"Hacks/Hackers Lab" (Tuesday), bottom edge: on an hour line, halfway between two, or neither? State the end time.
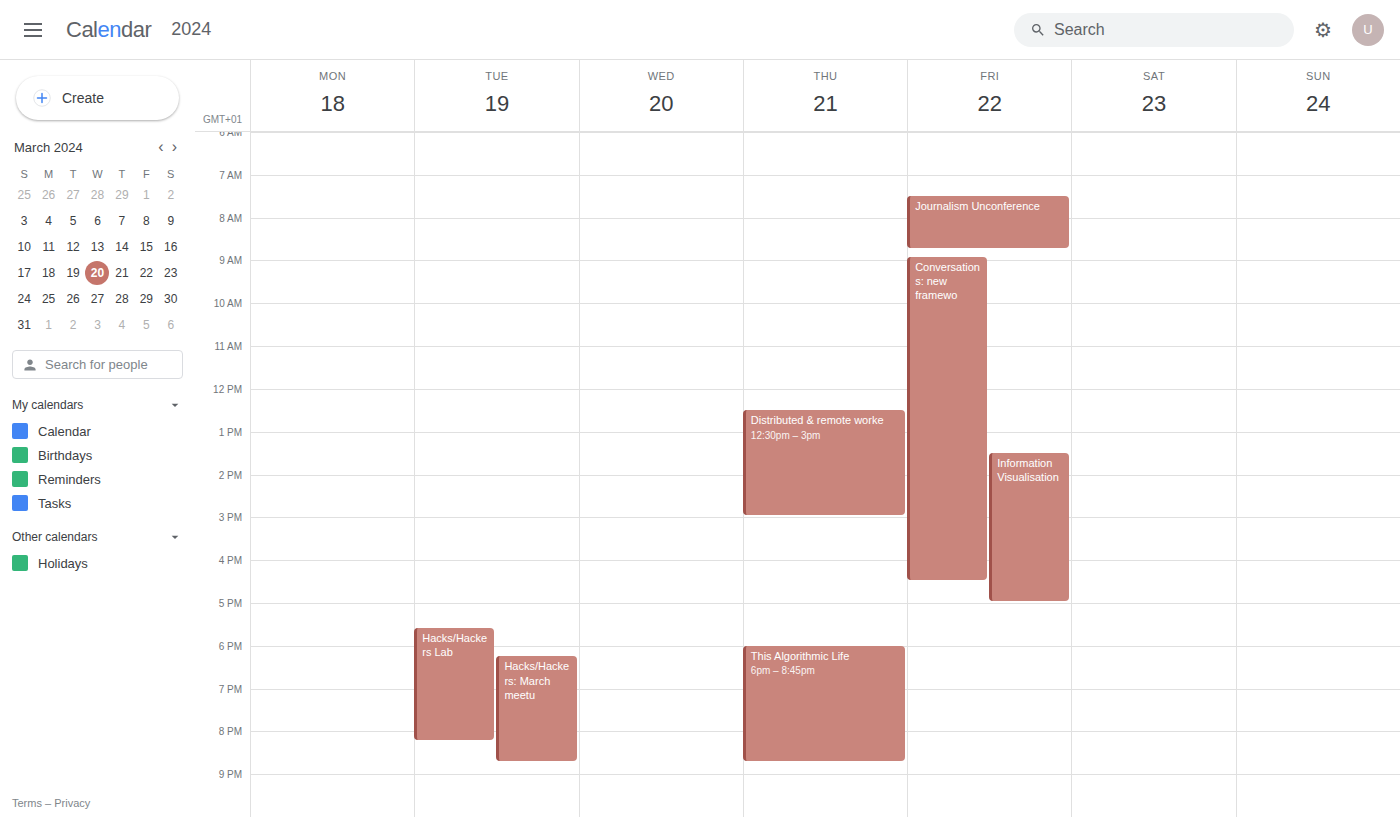
8:15 PM -- neither: a quarter of the way from the 8 PM line to the 9 PM line.